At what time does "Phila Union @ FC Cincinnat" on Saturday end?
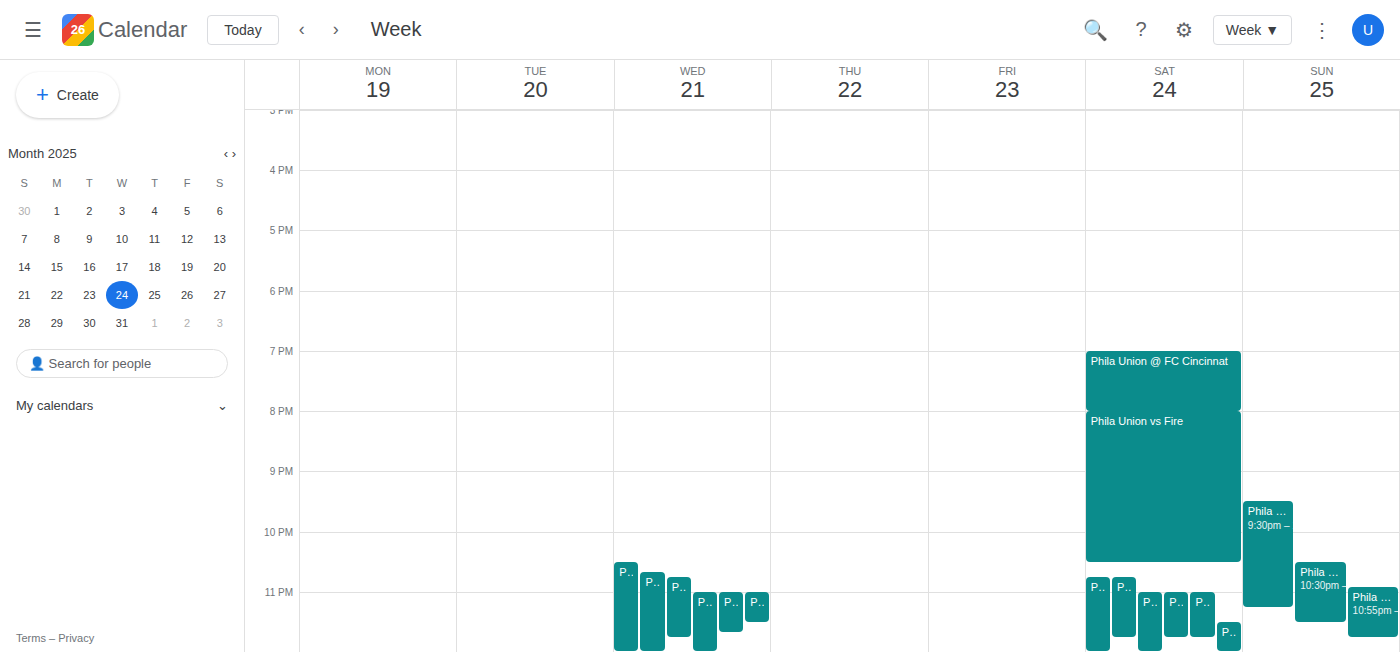
8:00 PM